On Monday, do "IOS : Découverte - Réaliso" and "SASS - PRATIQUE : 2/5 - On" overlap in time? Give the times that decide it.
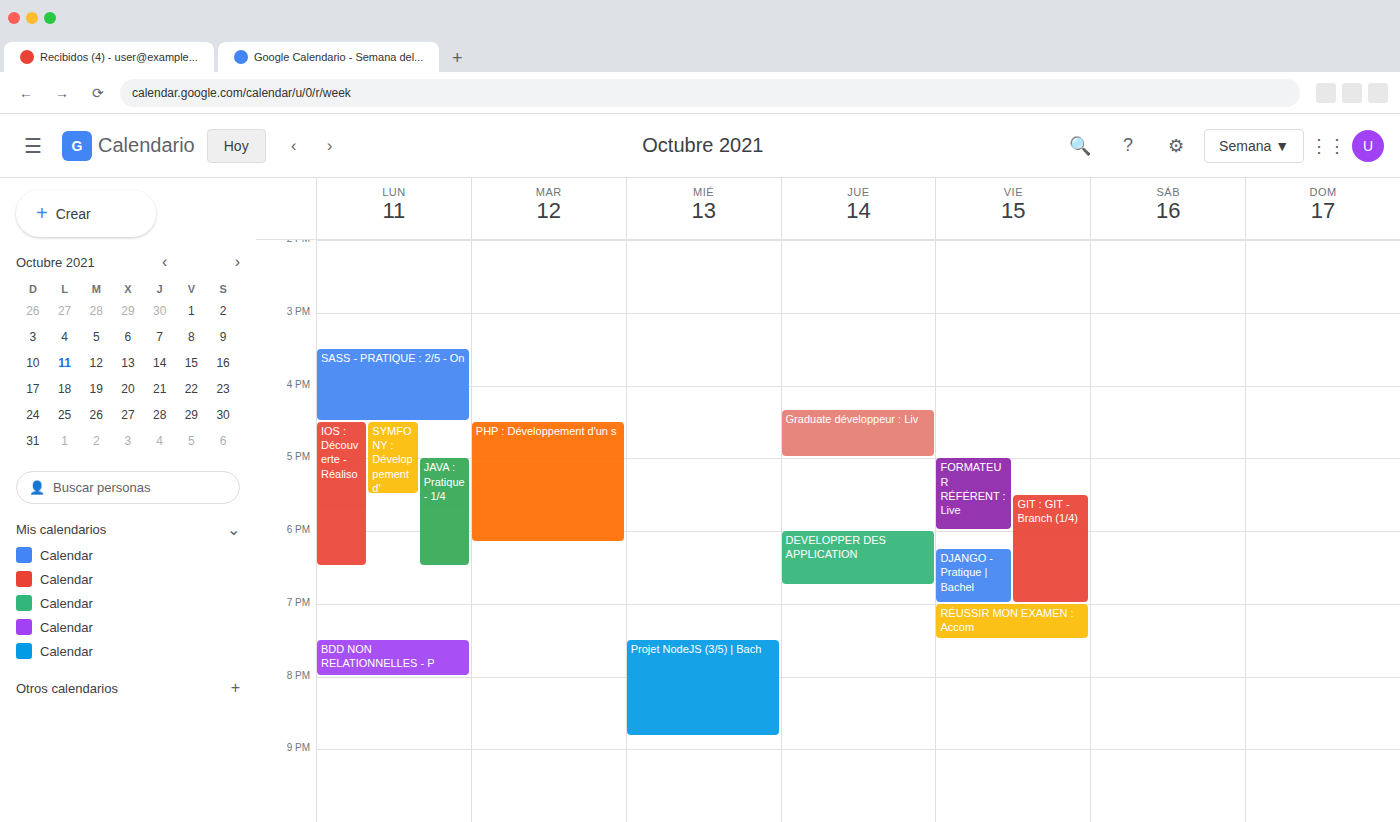
"SASS - PRATIQUE : 2/5 - On" ends at 4:30 PM, exactly when "IOS : Découverte - Réaliso" starts -- they touch but do not overlap.